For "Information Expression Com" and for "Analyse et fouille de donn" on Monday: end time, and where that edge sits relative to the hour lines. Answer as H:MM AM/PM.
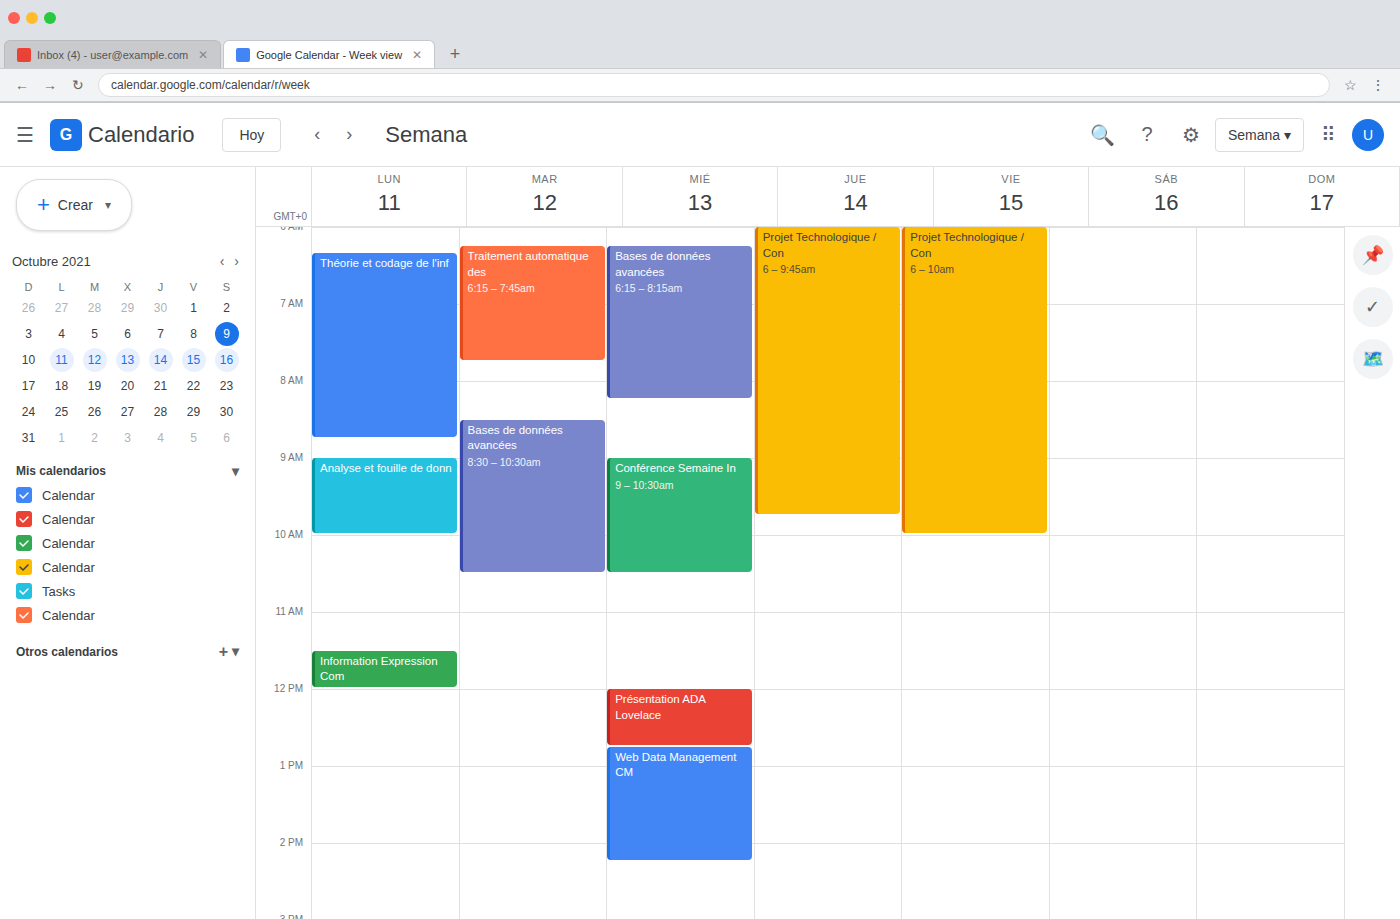
"Information Expression Com": 12:00 PM, exactly on the 12 PM line. "Analyse et fouille de donn": 10:00 AM, exactly on the 10 AM line.